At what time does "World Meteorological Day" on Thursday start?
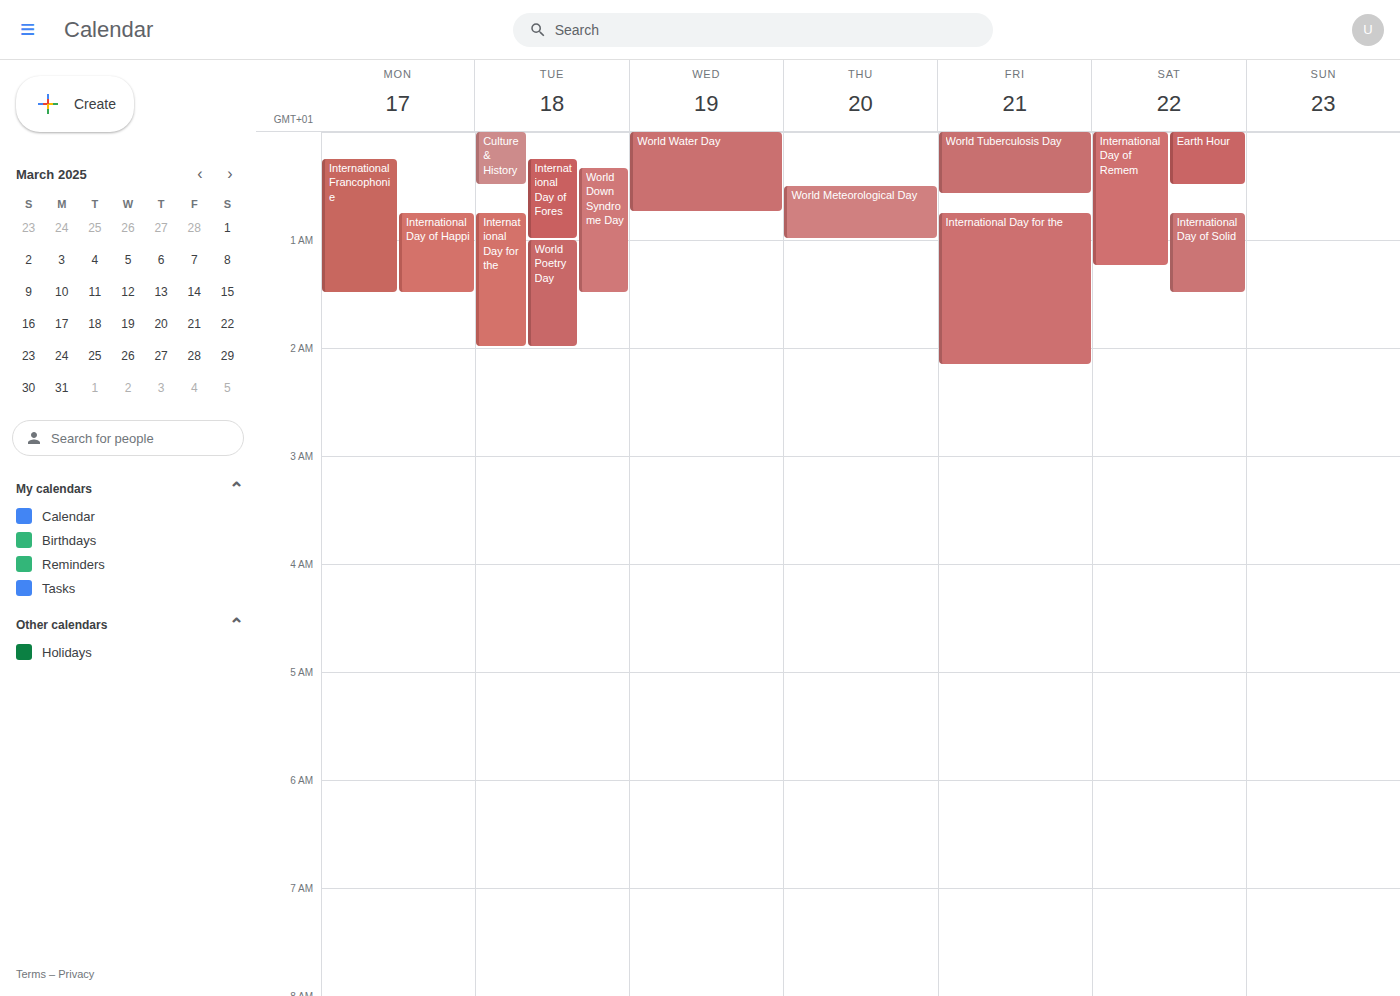
12:30 AM